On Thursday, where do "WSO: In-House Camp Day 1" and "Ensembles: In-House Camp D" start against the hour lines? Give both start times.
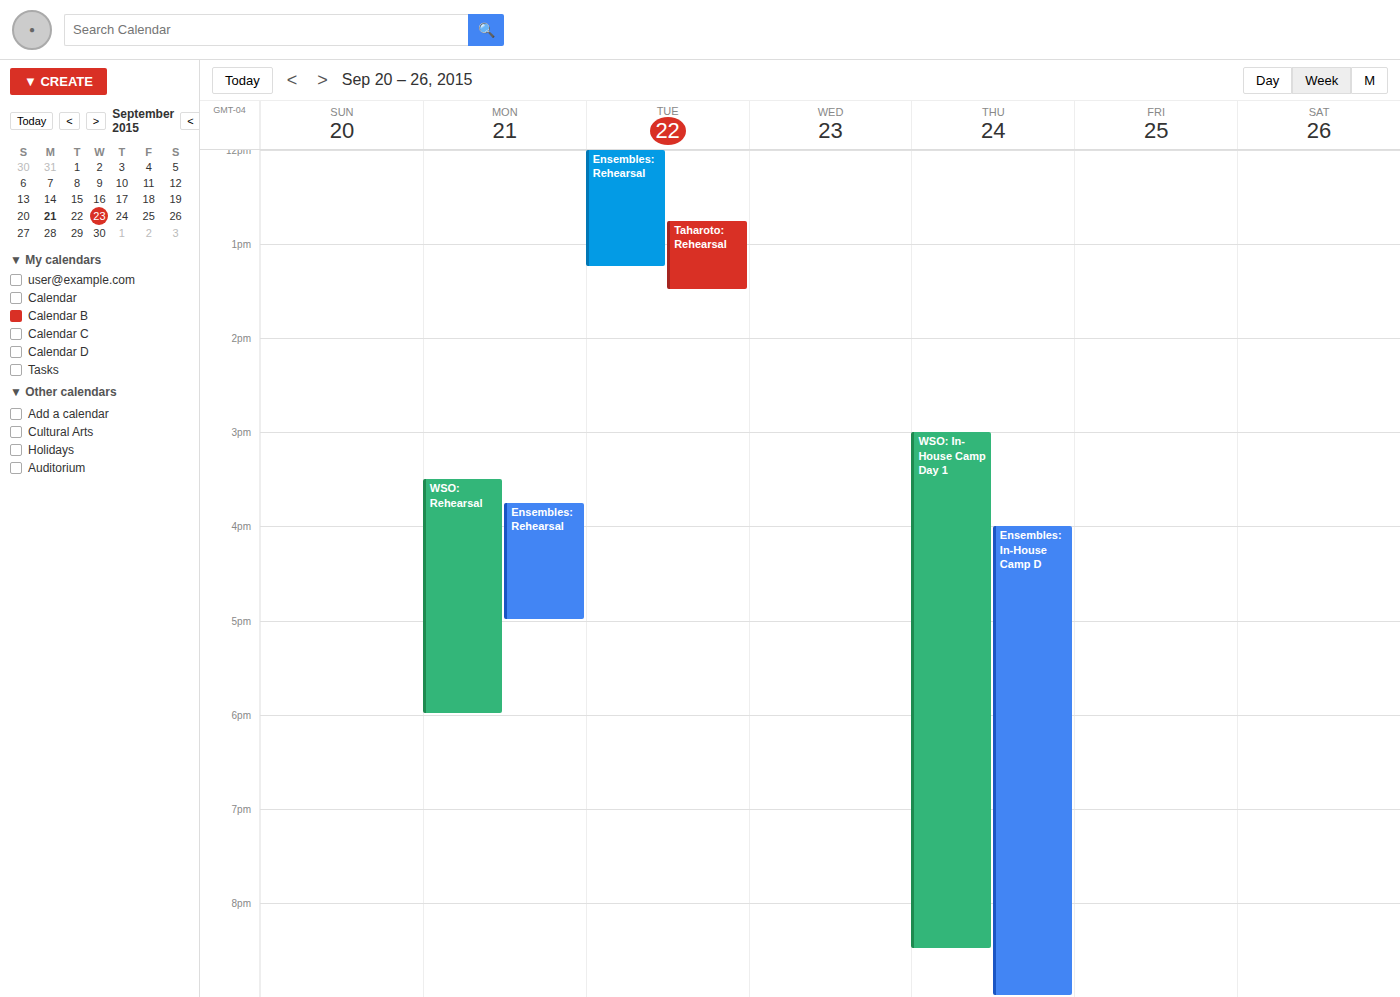
"WSO: In-House Camp Day 1": 3:00 PM, exactly on the 3 PM line. "Ensembles: In-House Camp D": 4:00 PM, exactly on the 4 PM line.